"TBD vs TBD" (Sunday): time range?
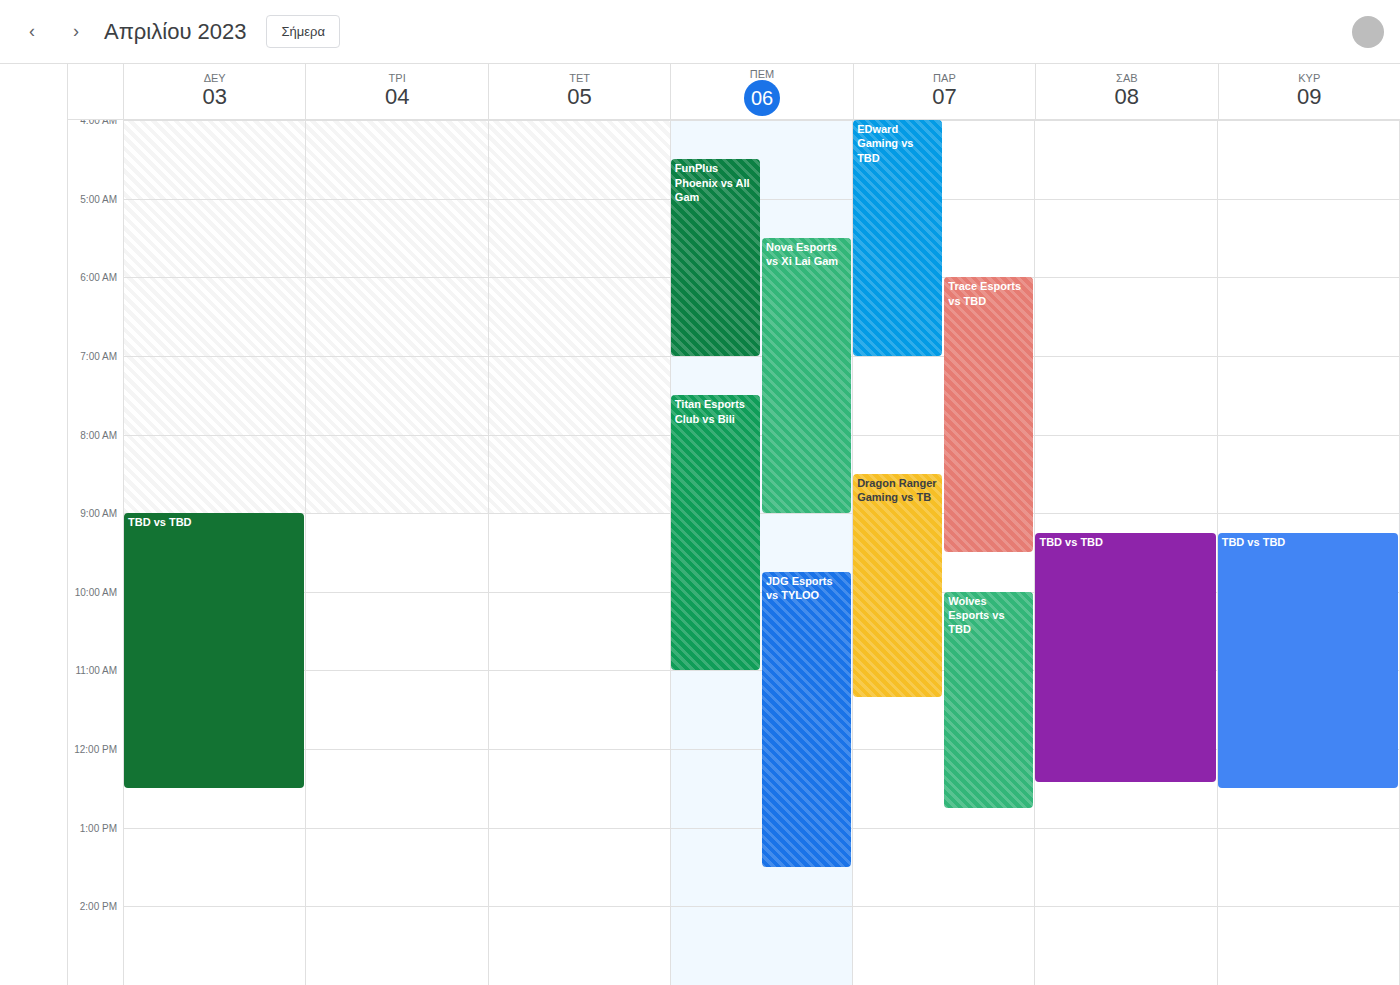
9:15 AM to 12:30 PM